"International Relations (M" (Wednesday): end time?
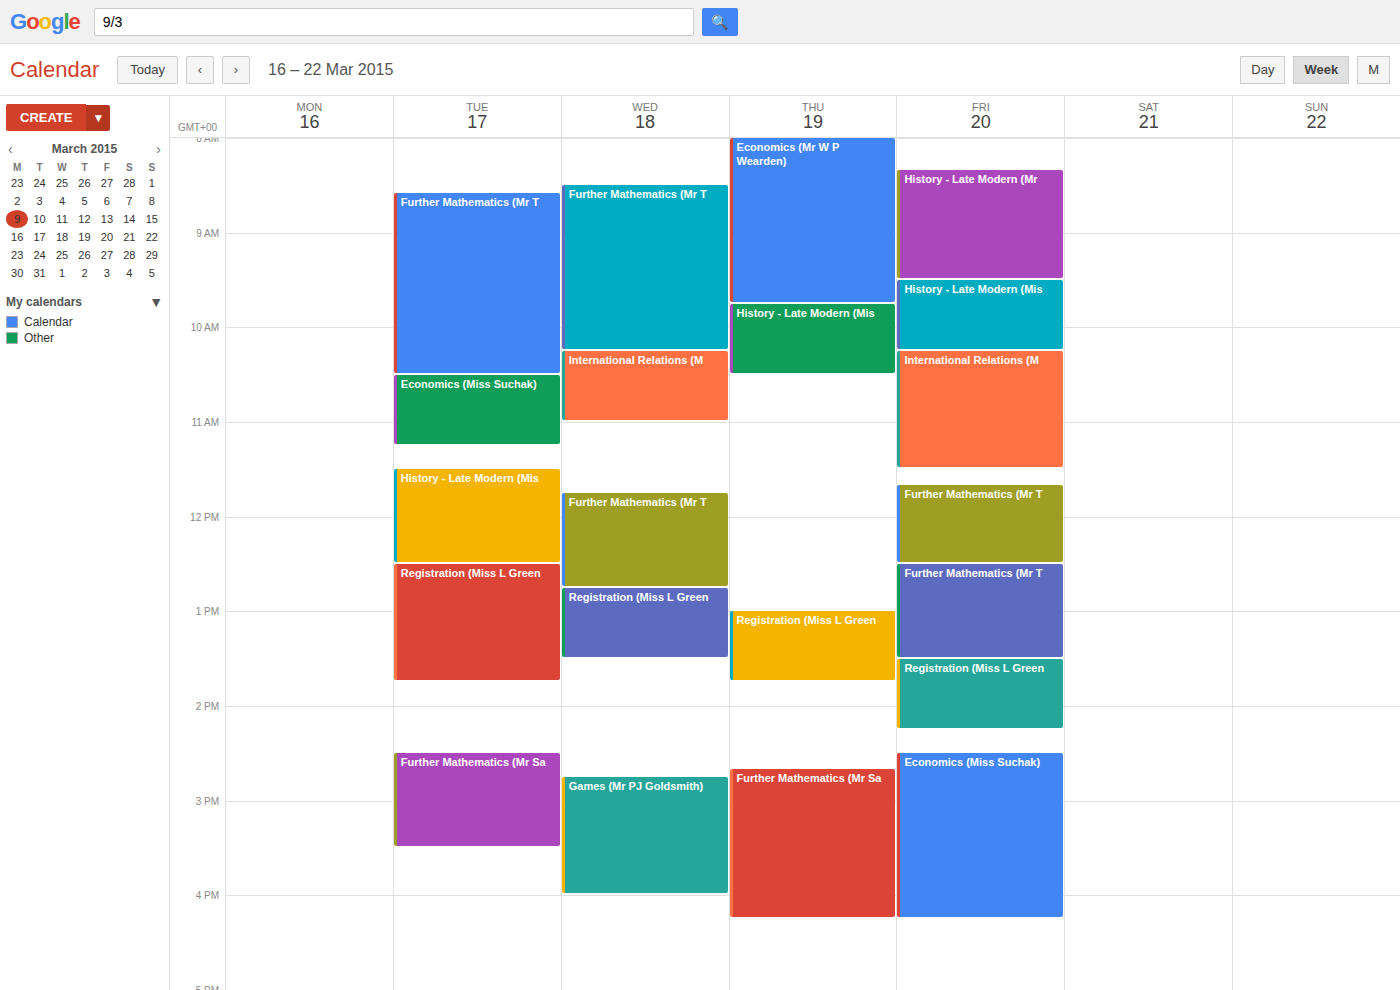
11:00 AM